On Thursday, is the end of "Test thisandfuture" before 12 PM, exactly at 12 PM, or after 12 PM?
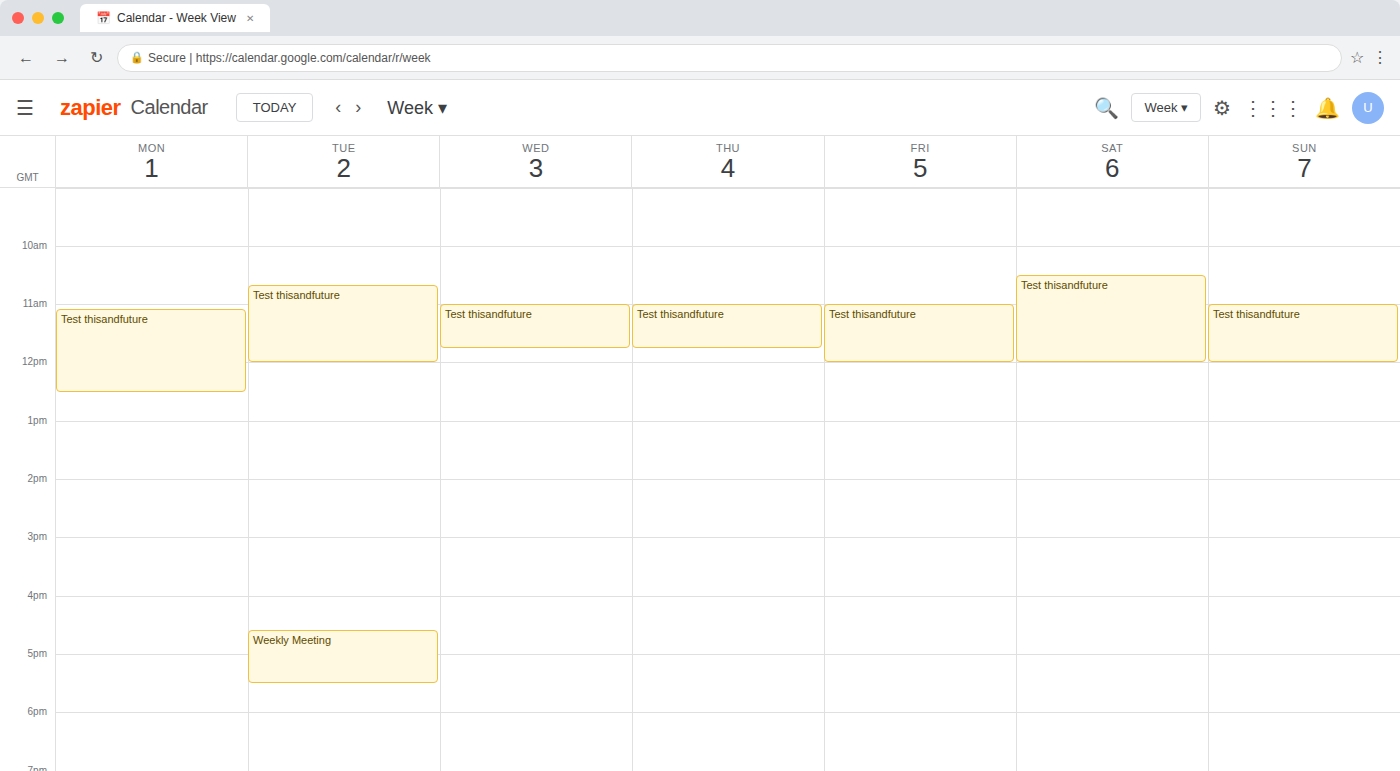
11:45 AM -- before 12 PM, 15 minutes above the 12 PM line.